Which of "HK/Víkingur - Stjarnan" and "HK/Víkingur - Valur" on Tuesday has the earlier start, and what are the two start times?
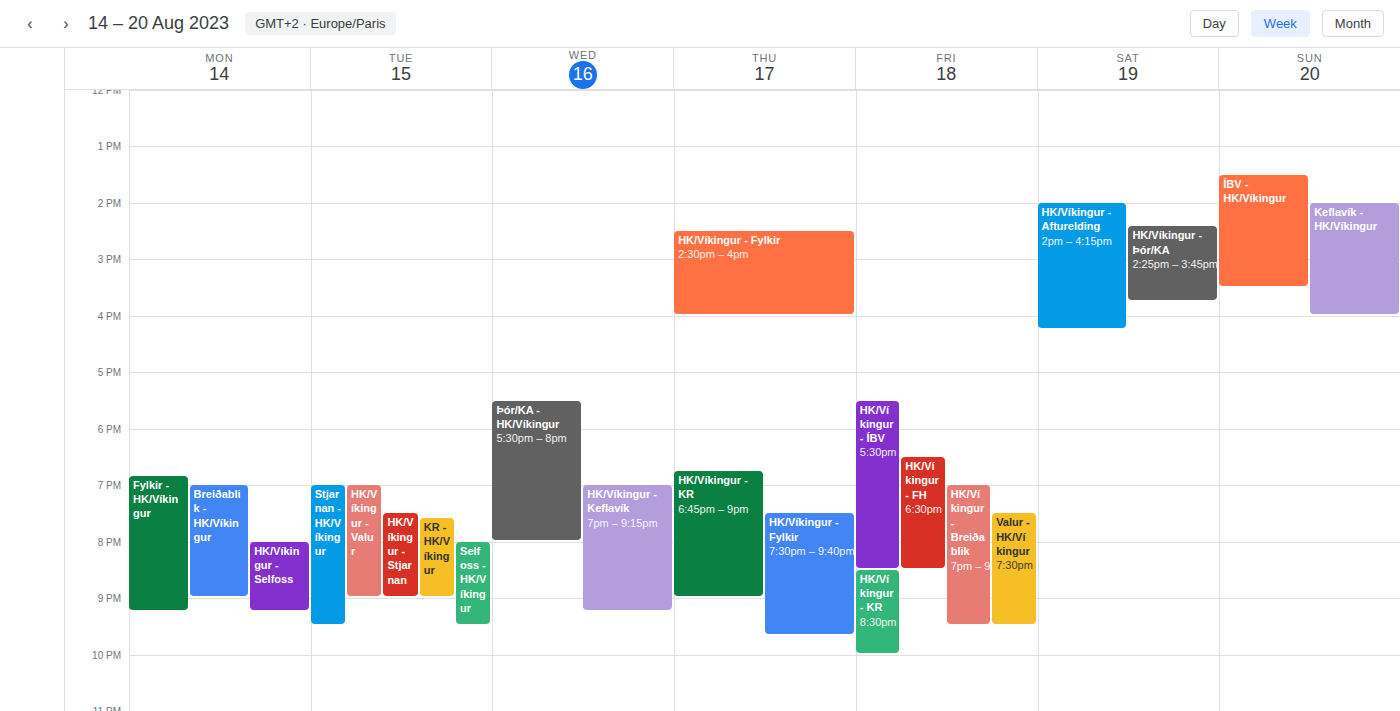
"HK/Víkingur - Valur" 19:00; "HK/Víkingur - Stjarnan" 19:30.